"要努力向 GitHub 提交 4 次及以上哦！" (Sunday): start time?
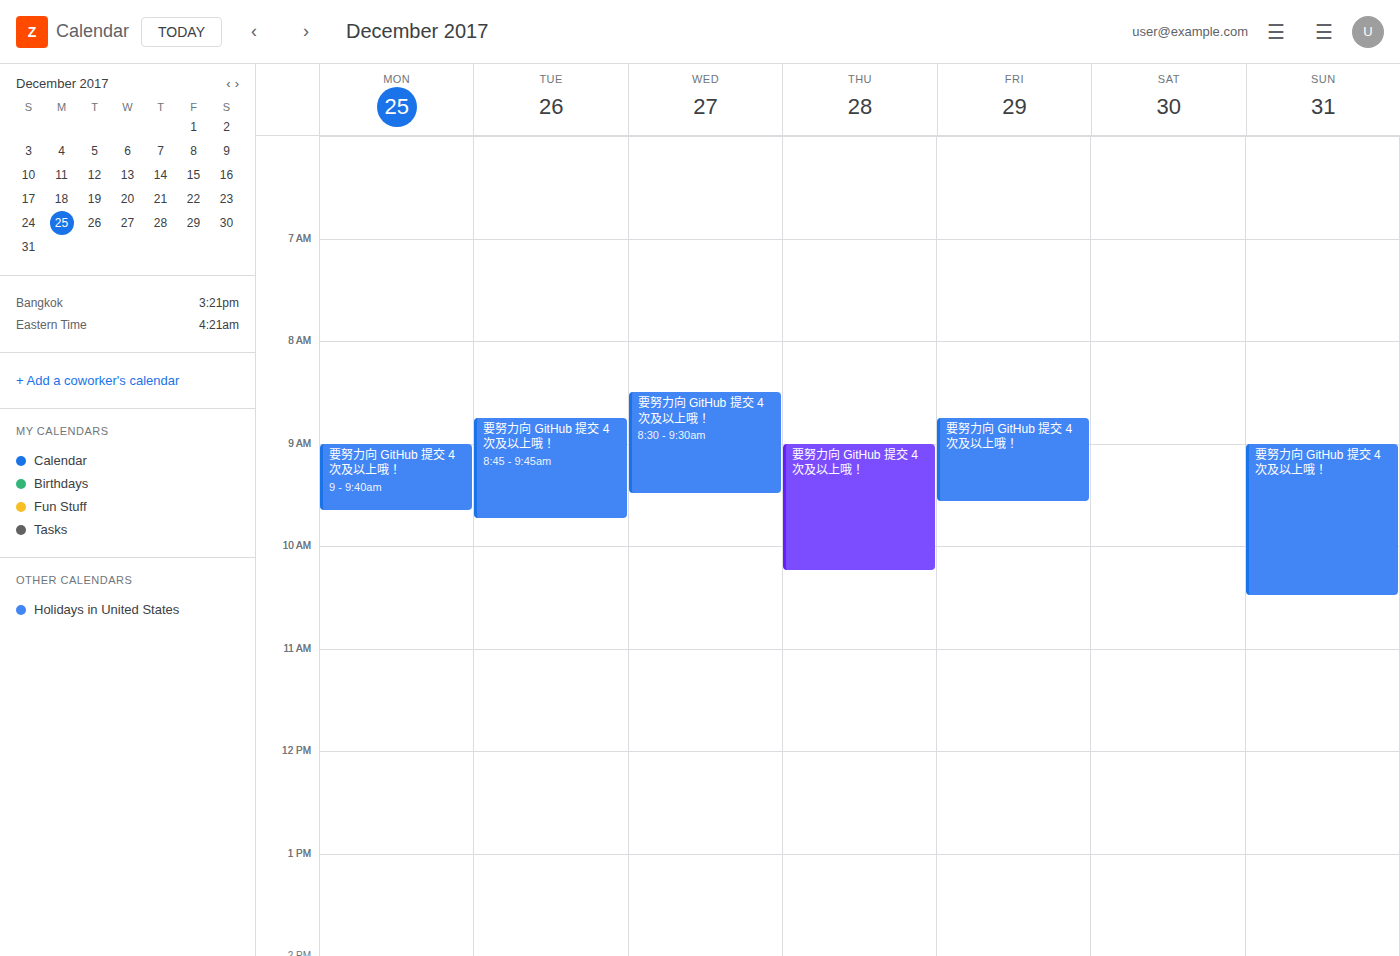
9:00 AM